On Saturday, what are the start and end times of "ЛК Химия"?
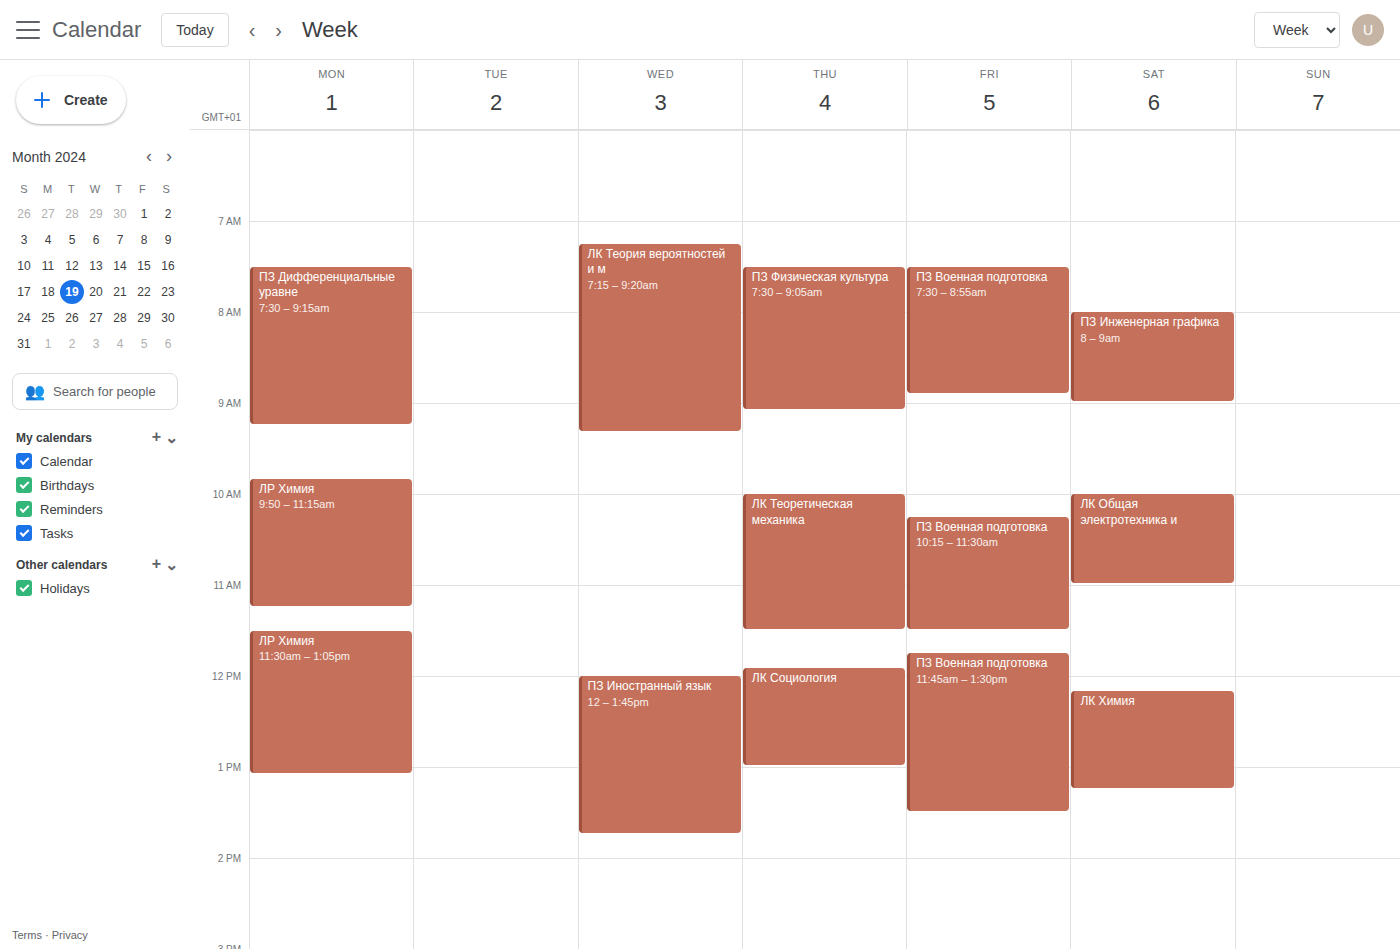
12:10 PM to 1:15 PM